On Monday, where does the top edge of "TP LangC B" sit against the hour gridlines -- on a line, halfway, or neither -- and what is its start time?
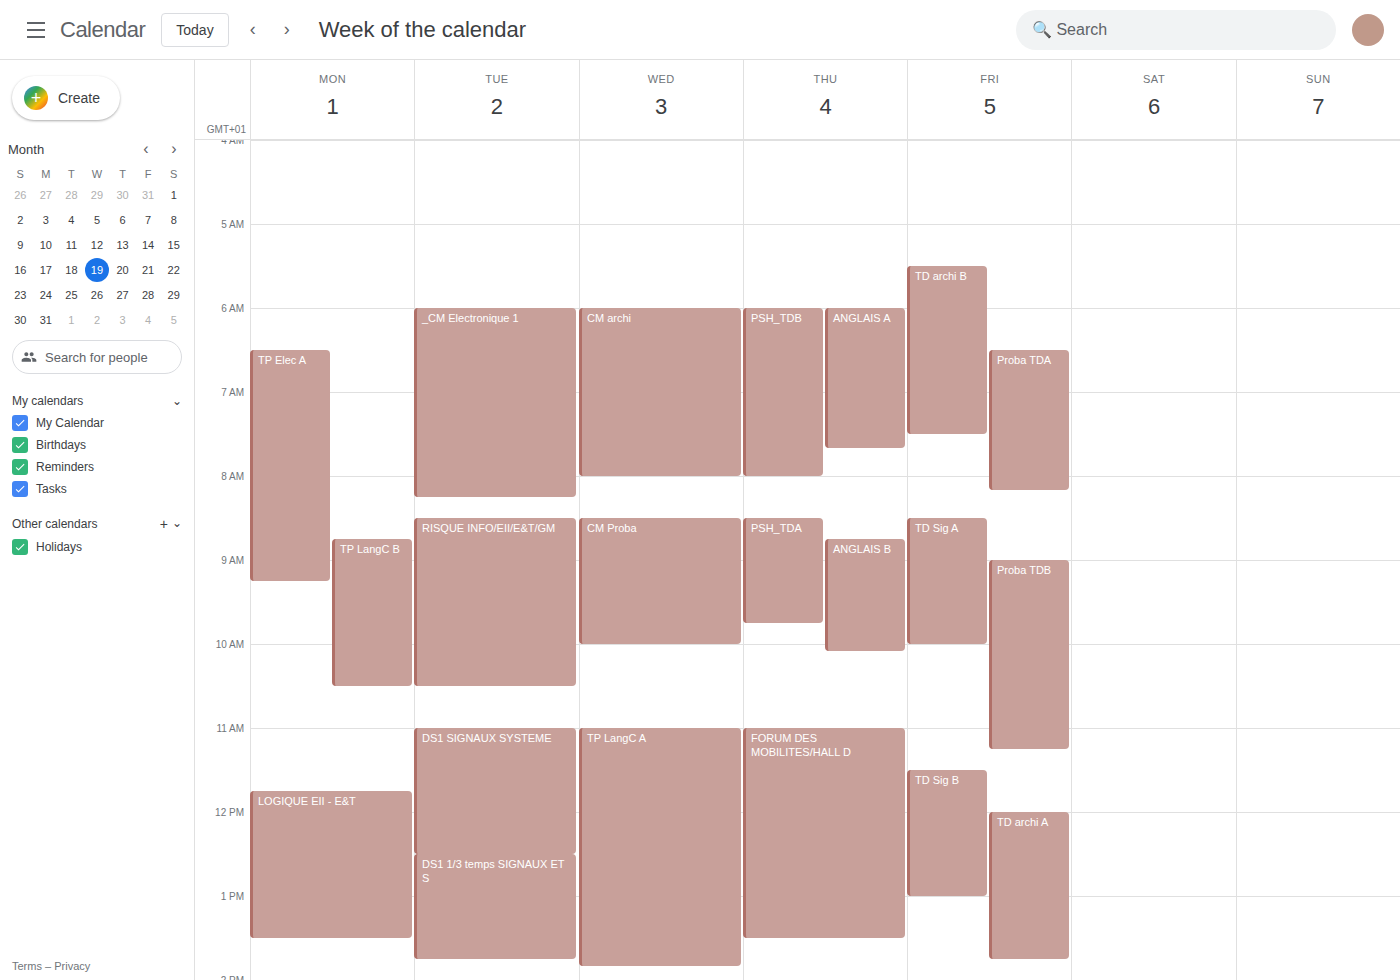
08:45 -- neither: three quarters of the way from the 08:00 line to the 09:00 line.